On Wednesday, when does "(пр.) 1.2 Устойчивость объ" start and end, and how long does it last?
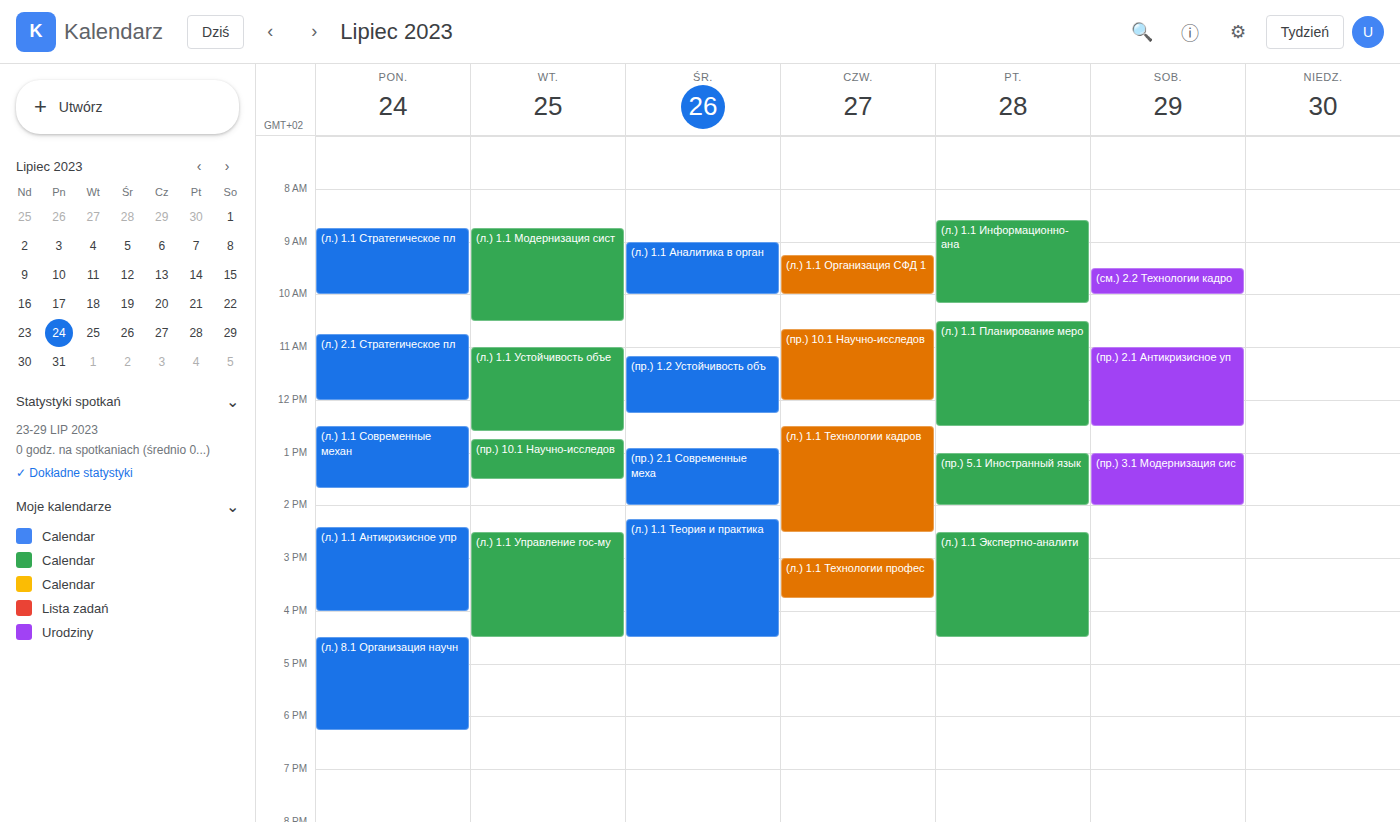
11:10 to 12:15, 1 hour 5 minutes